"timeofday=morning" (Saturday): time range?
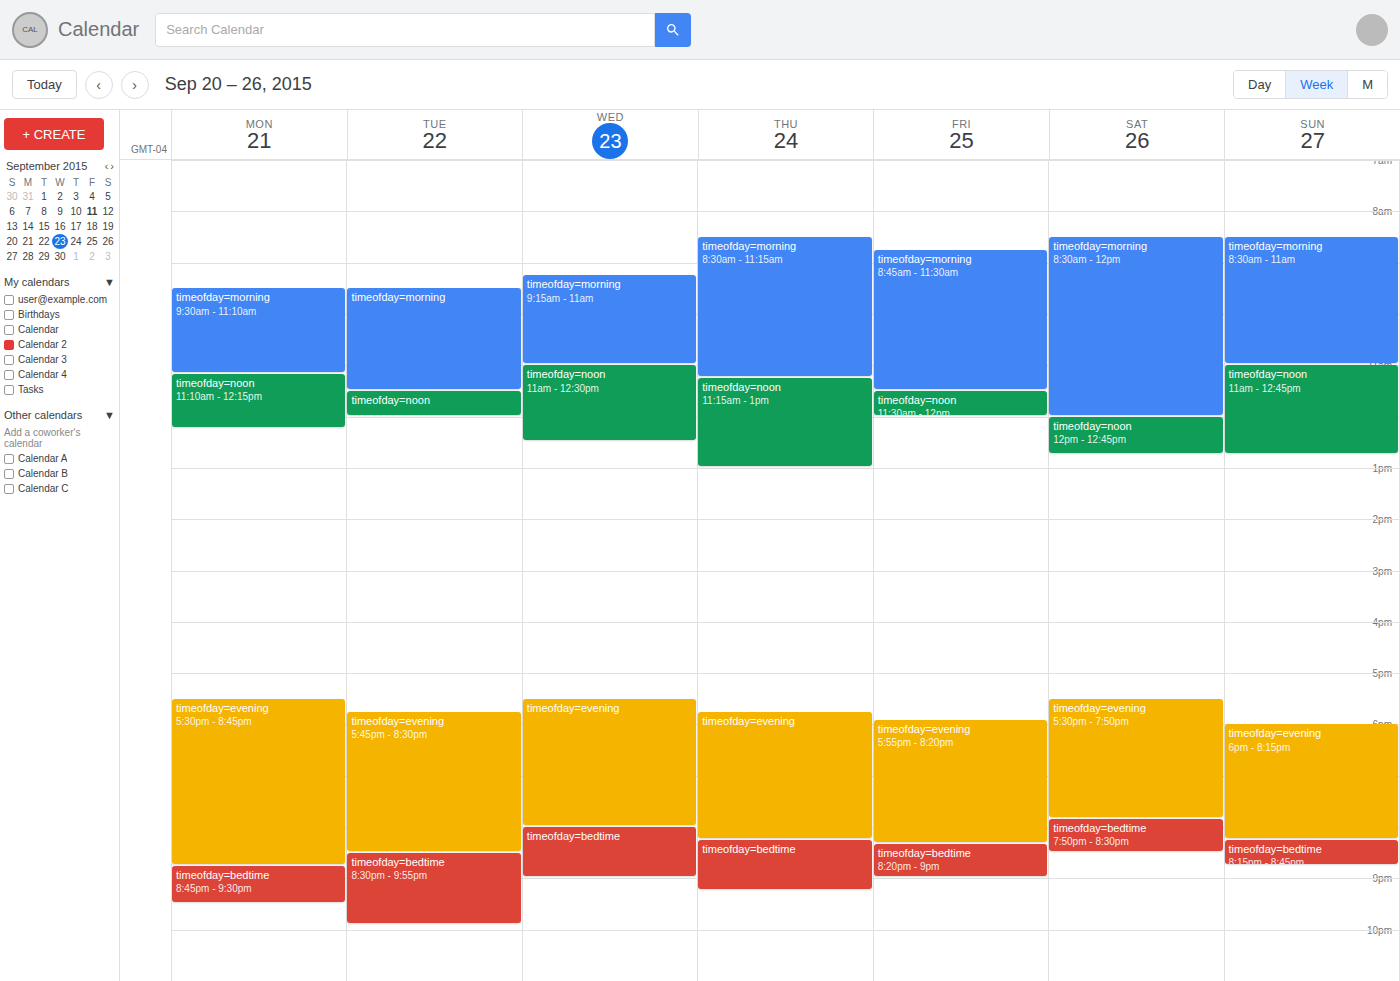
8:30 AM to 12:00 PM